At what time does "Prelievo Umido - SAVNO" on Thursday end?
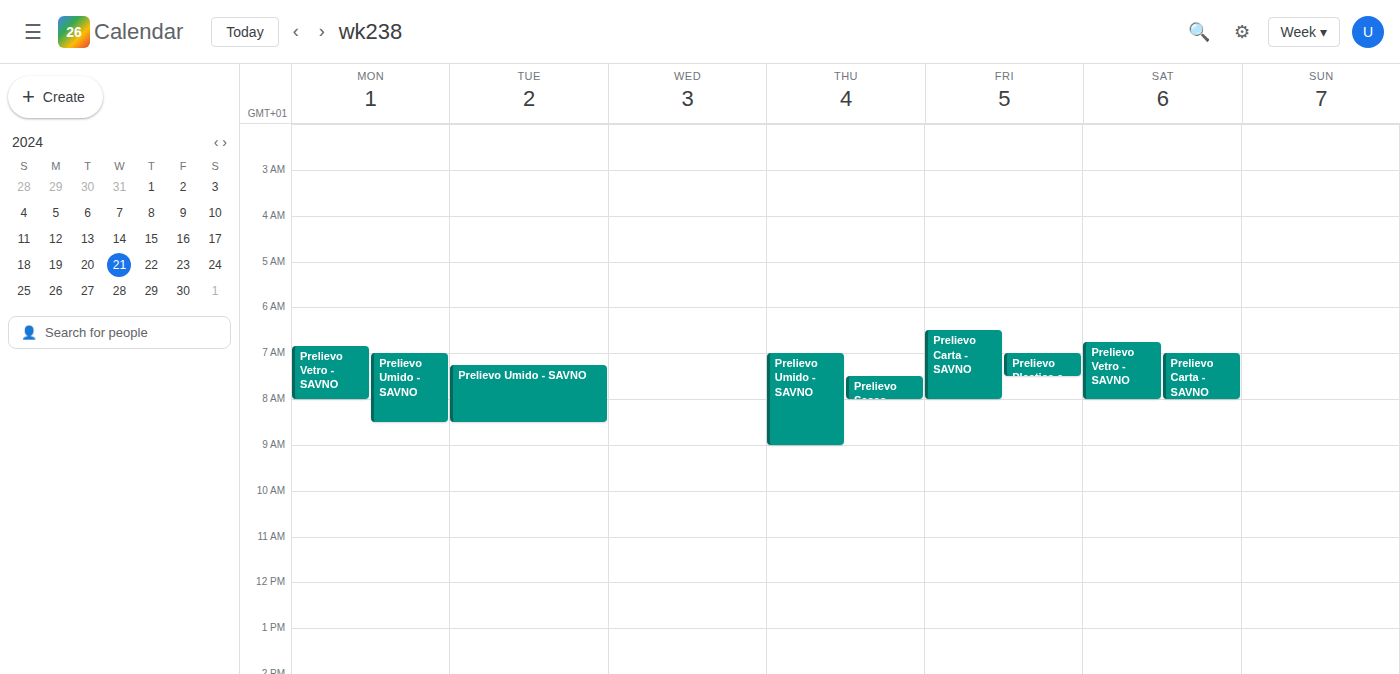
9:00 AM